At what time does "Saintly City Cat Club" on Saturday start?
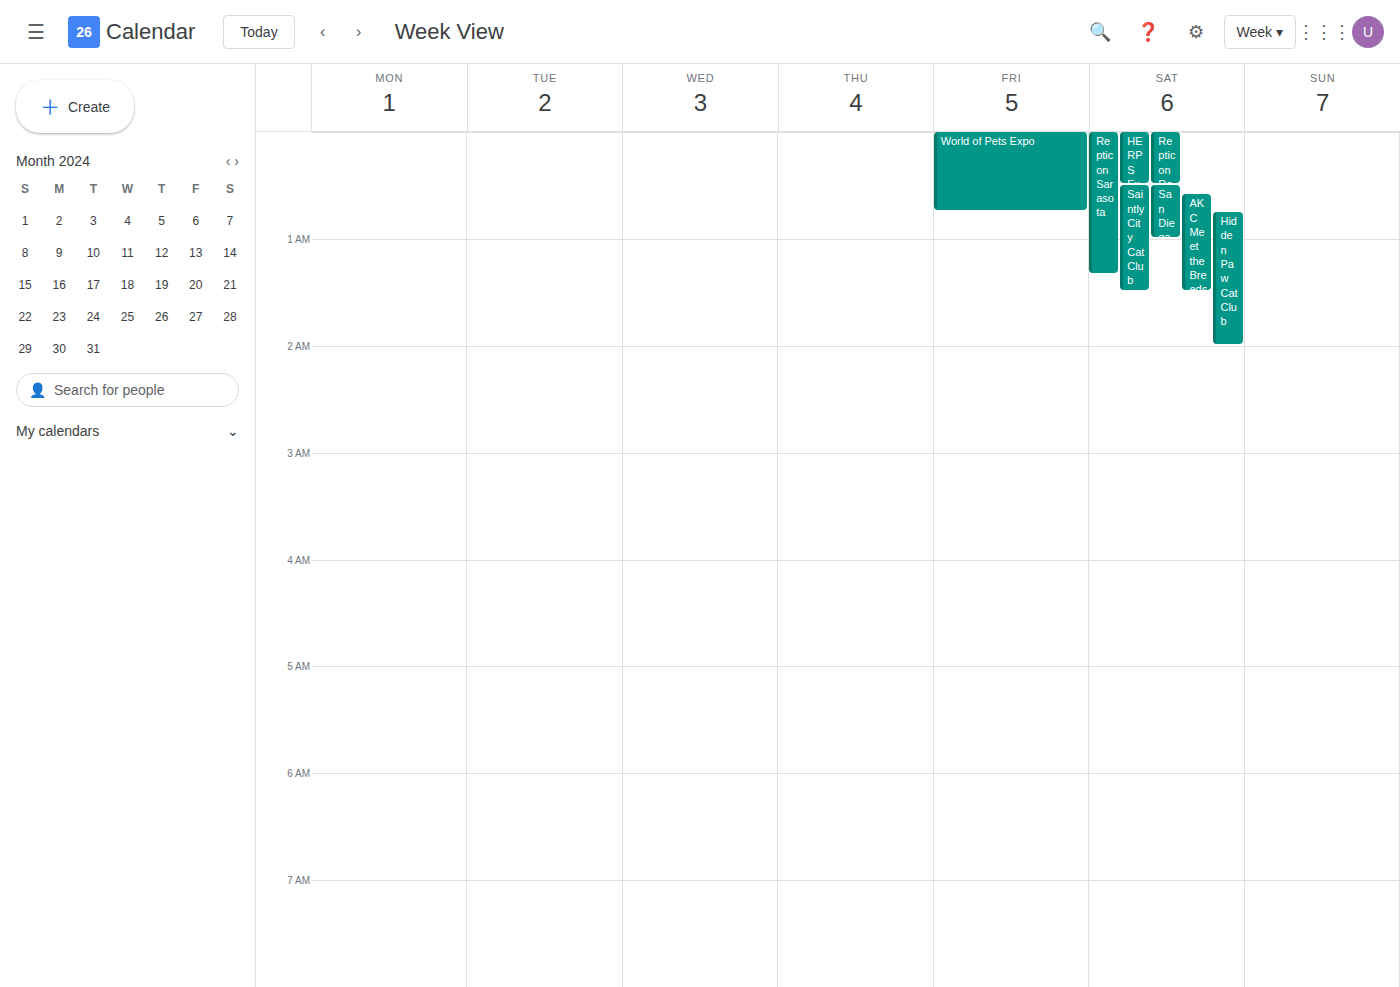
12:30 AM